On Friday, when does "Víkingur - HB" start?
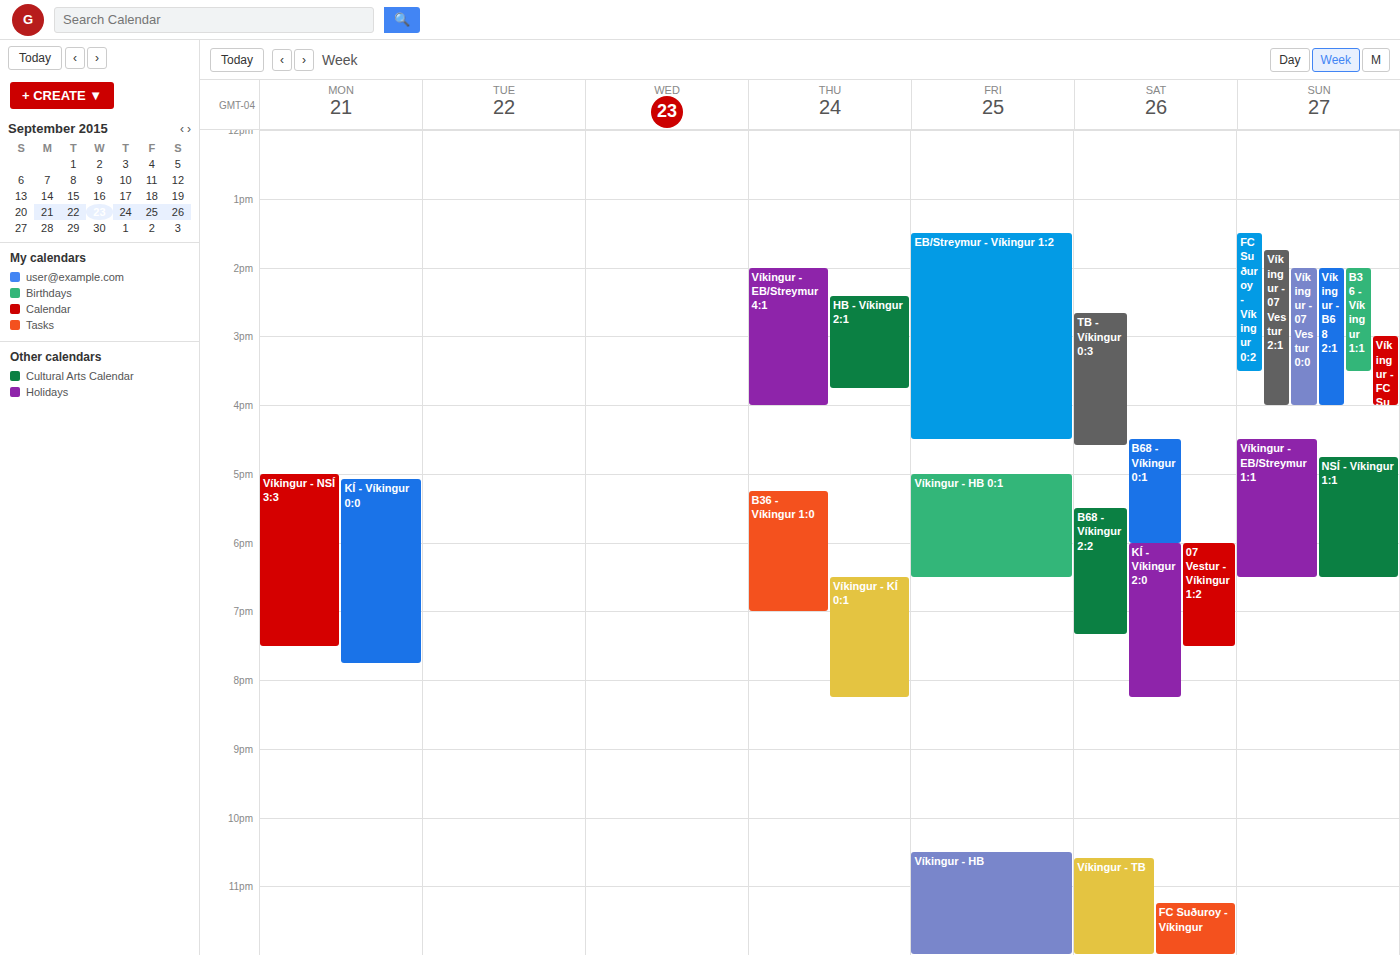
22:30